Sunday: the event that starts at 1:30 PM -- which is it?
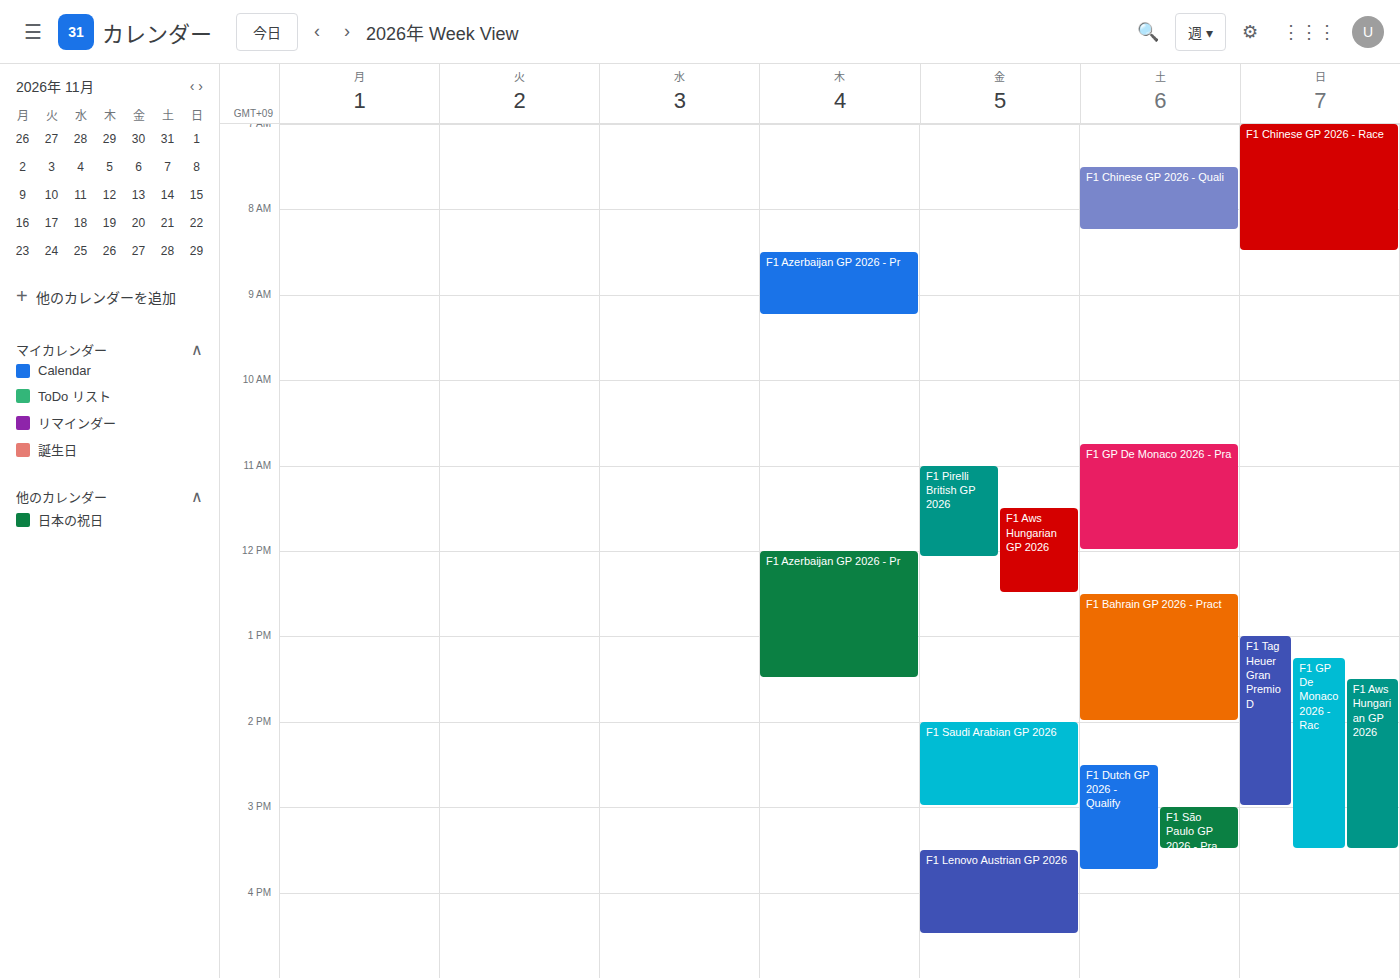
"F1 Aws Hungarian GP 2026"